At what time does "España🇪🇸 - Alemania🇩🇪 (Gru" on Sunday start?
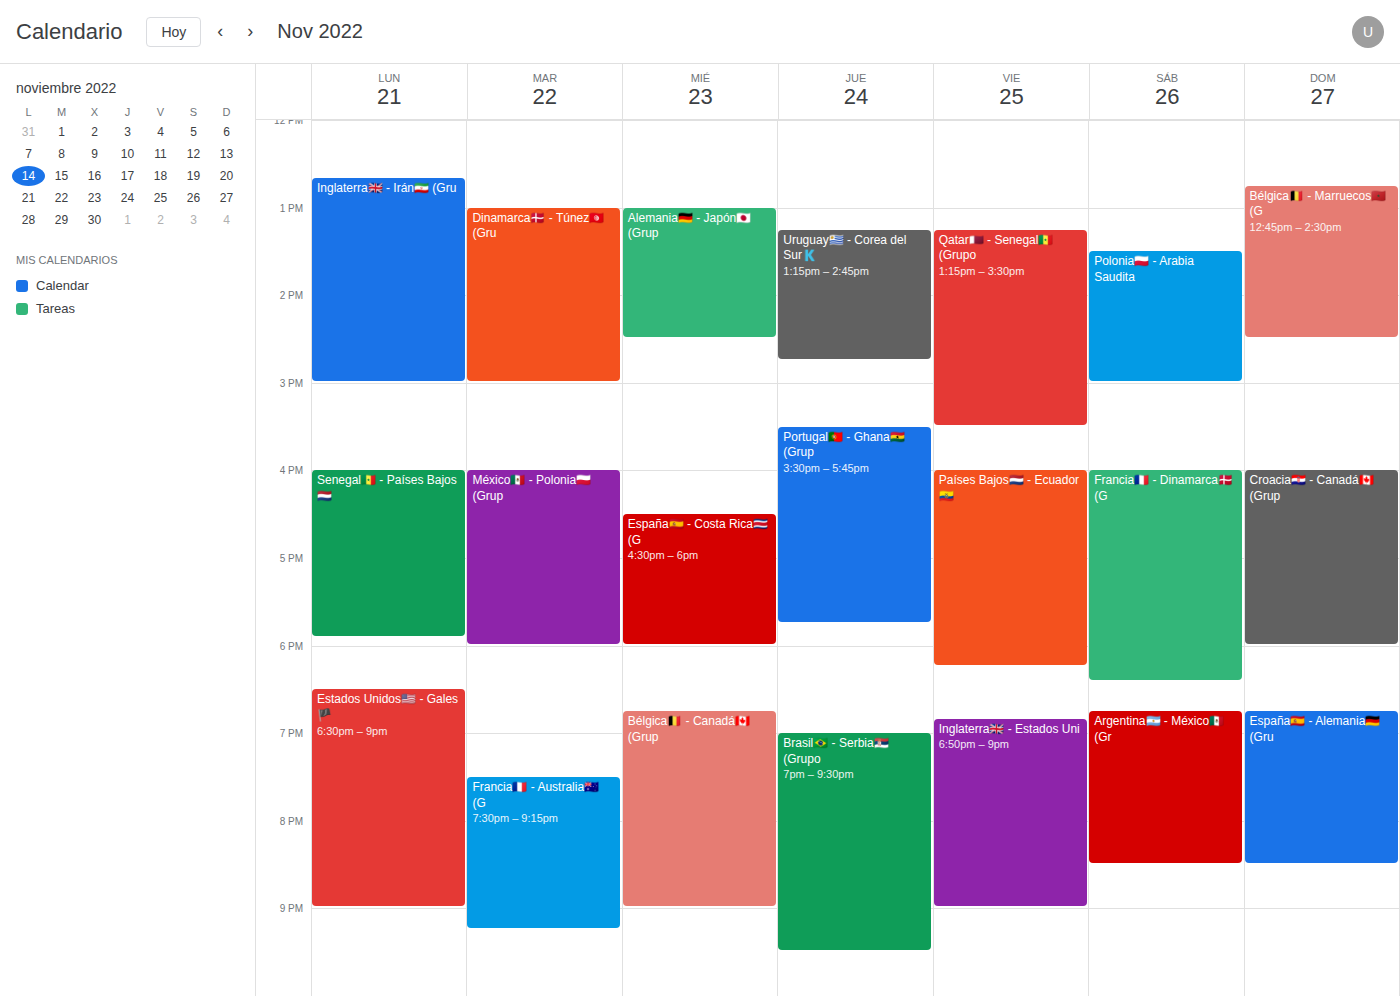
6:45 PM